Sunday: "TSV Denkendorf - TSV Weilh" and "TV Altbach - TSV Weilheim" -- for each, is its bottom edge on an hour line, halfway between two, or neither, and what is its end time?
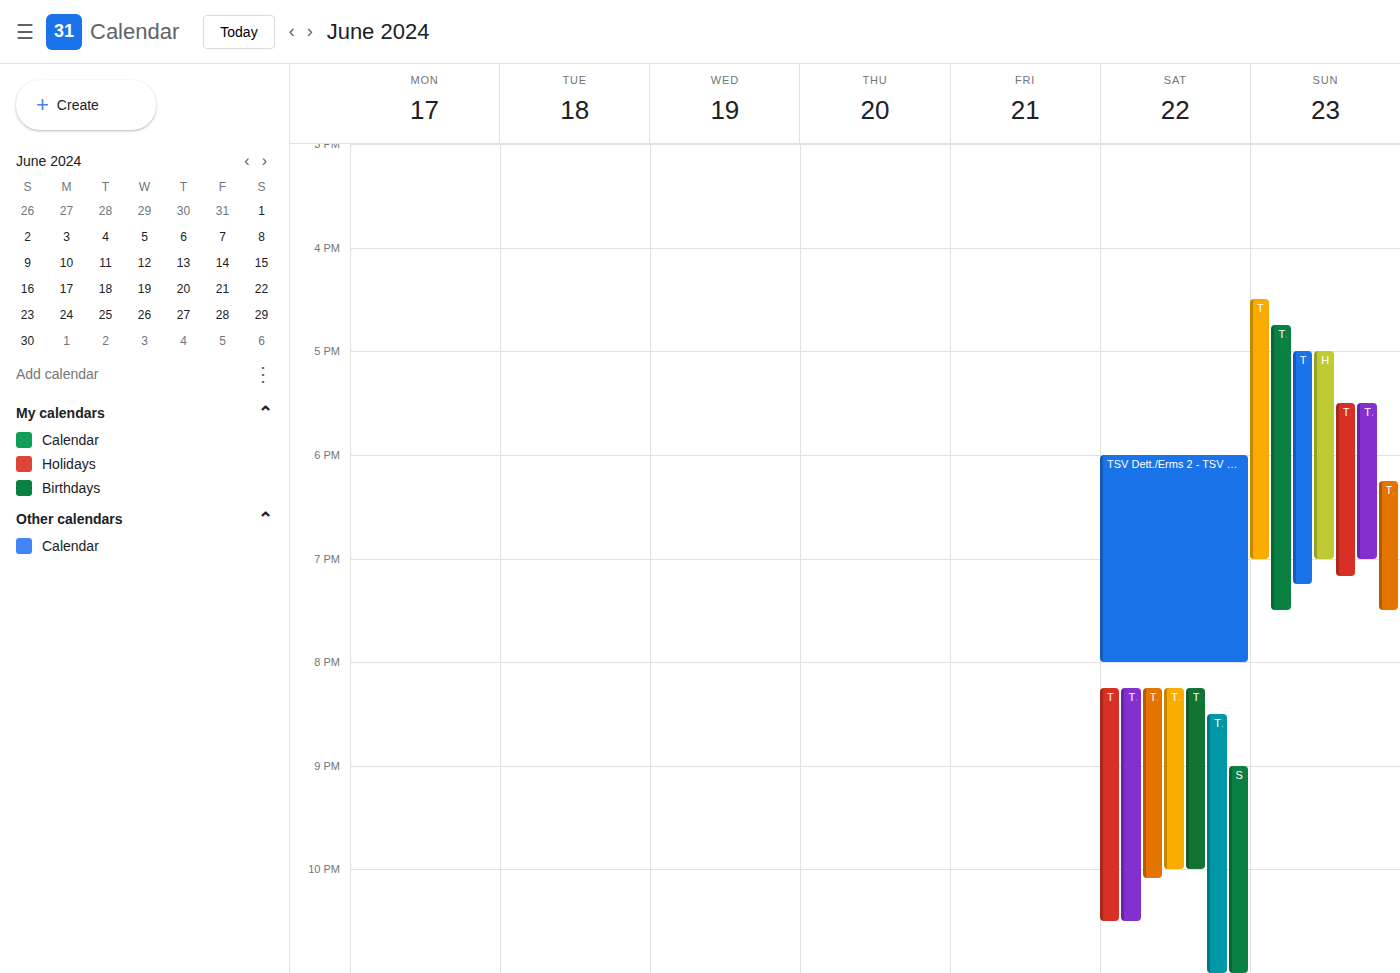
"TSV Denkendorf - TSV Weilh": 7:30 PM, halfway between the 7 PM and 8 PM lines. "TV Altbach - TSV Weilheim": 7:00 PM, exactly on the 7 PM line.